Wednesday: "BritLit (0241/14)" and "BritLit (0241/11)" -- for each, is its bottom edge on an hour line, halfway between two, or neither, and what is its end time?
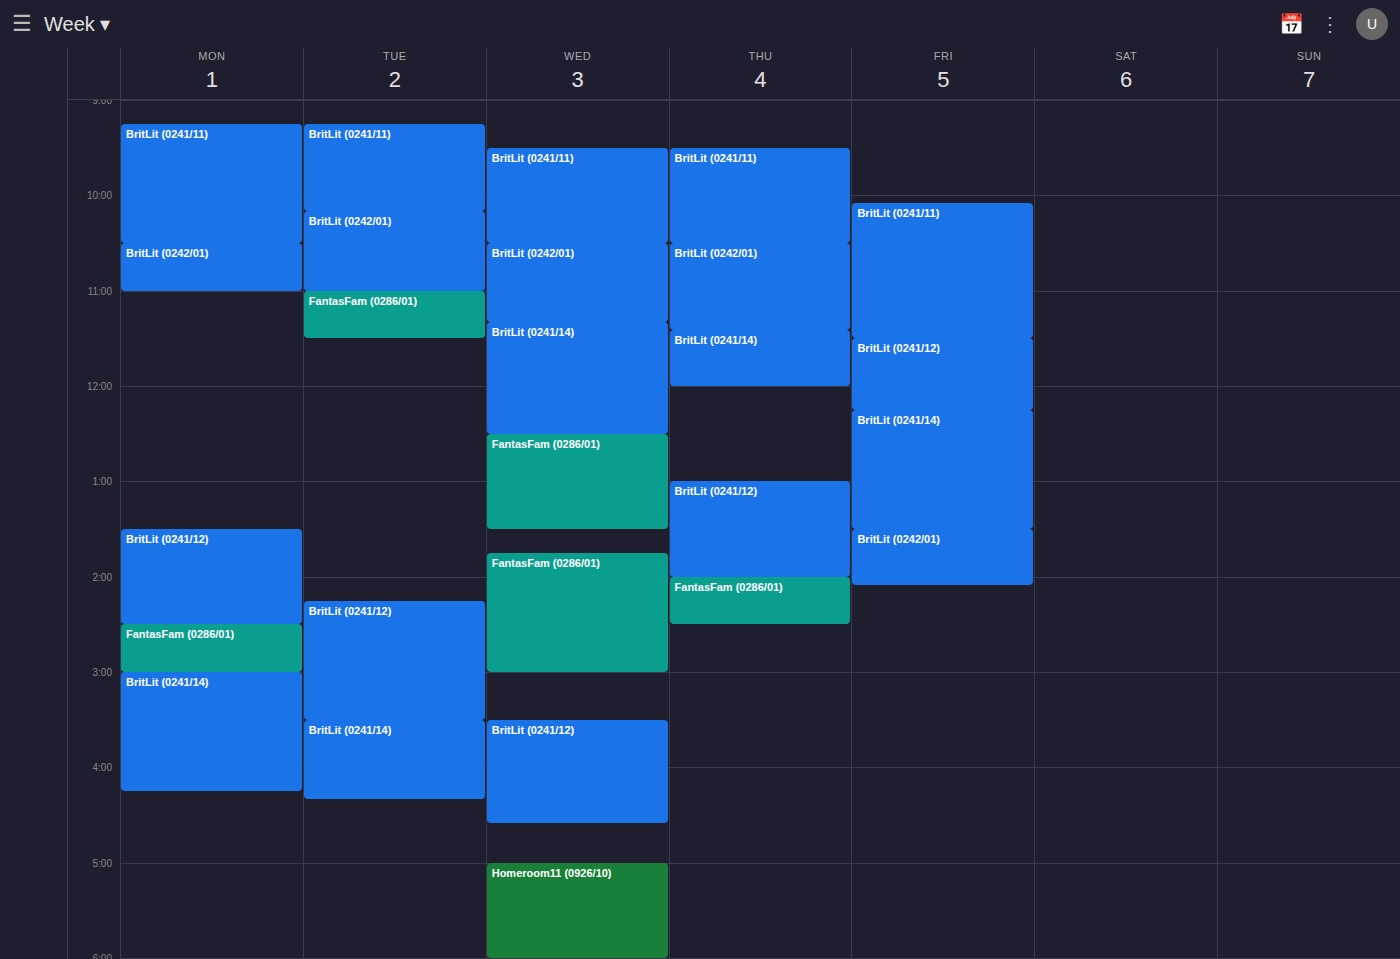
"BritLit (0241/14)": 12:30 PM, halfway between the 12 PM and 1 PM lines. "BritLit (0241/11)": 10:30 AM, halfway between the 10 AM and 11 AM lines.